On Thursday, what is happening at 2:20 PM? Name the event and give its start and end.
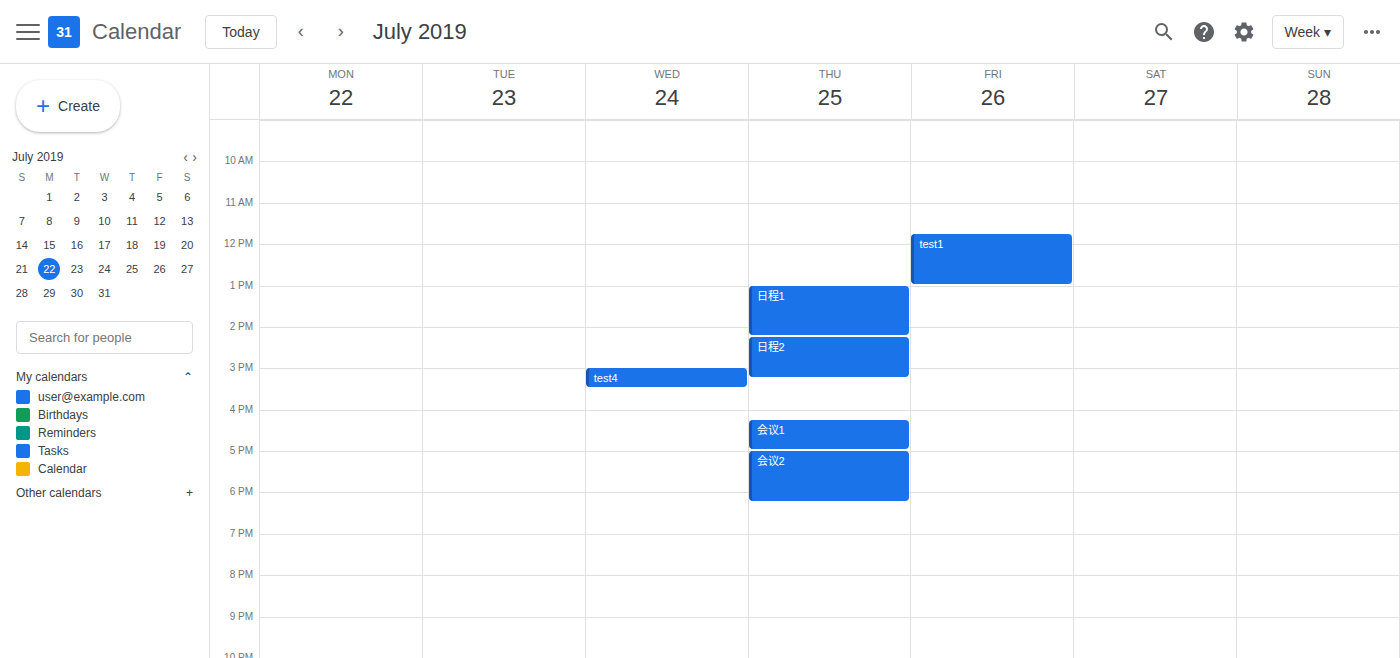
"日程2", 2:15 PM to 3:15 PM